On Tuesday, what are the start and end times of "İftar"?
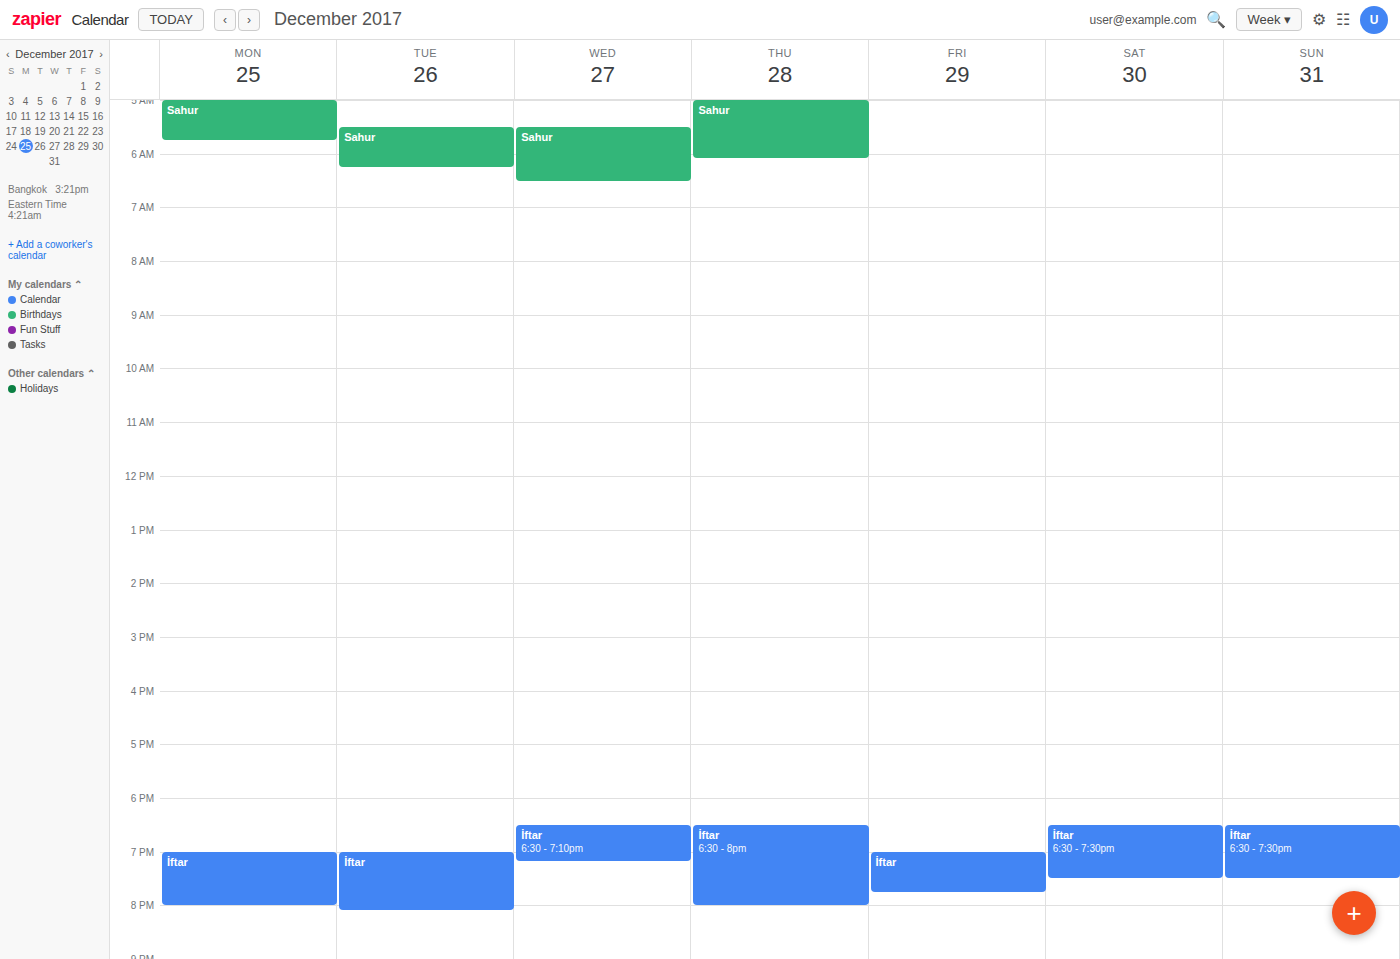
7:00 PM to 8:05 PM